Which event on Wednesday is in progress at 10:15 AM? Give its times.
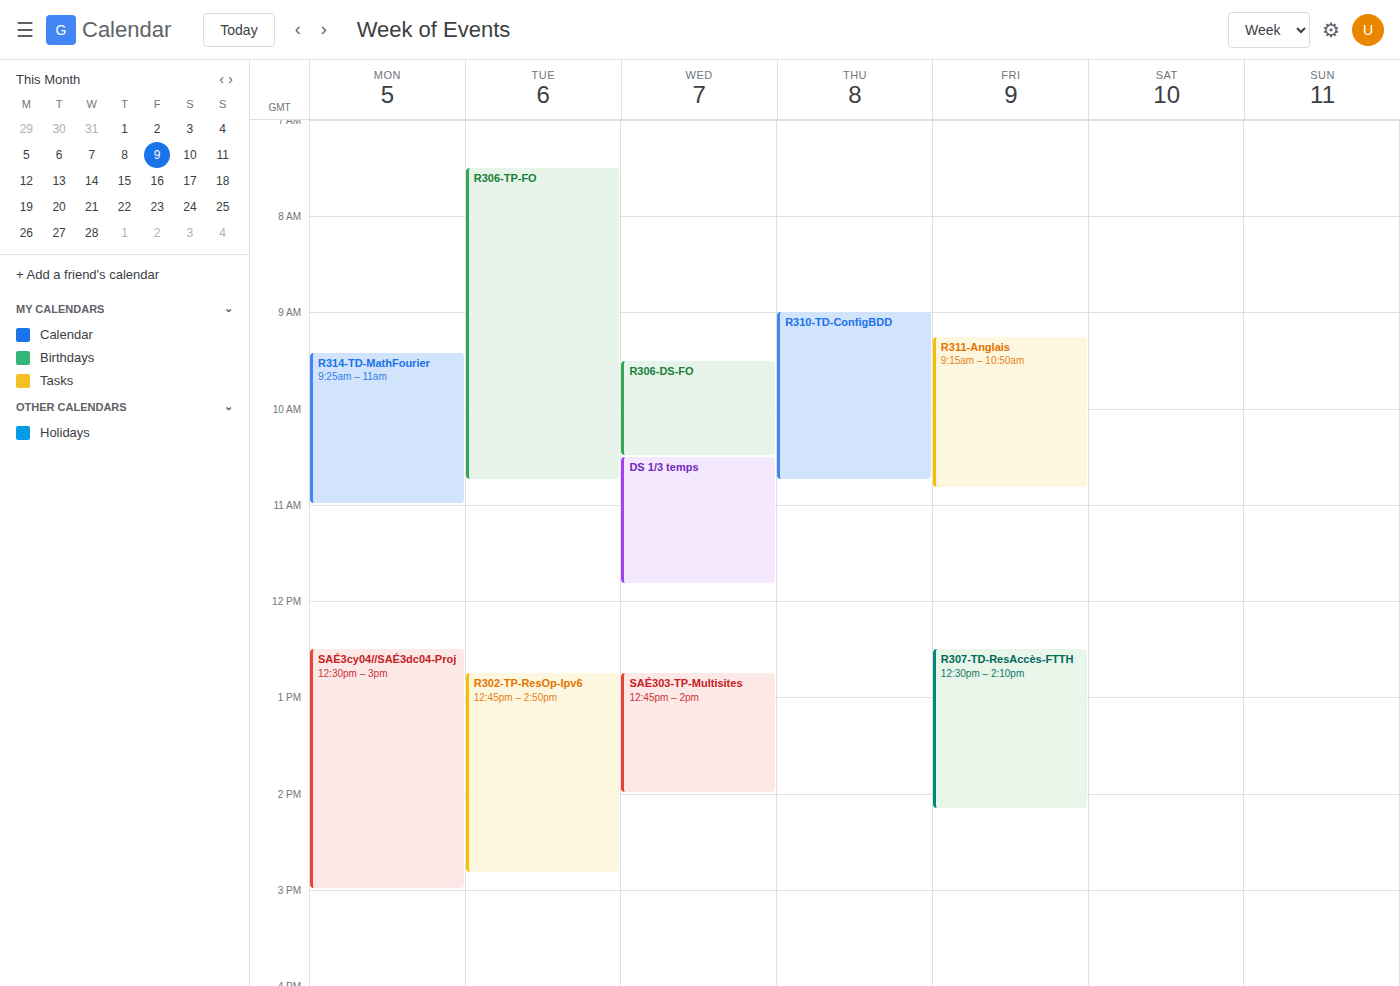
"R306-DS-FO", 9:30 AM to 10:30 AM